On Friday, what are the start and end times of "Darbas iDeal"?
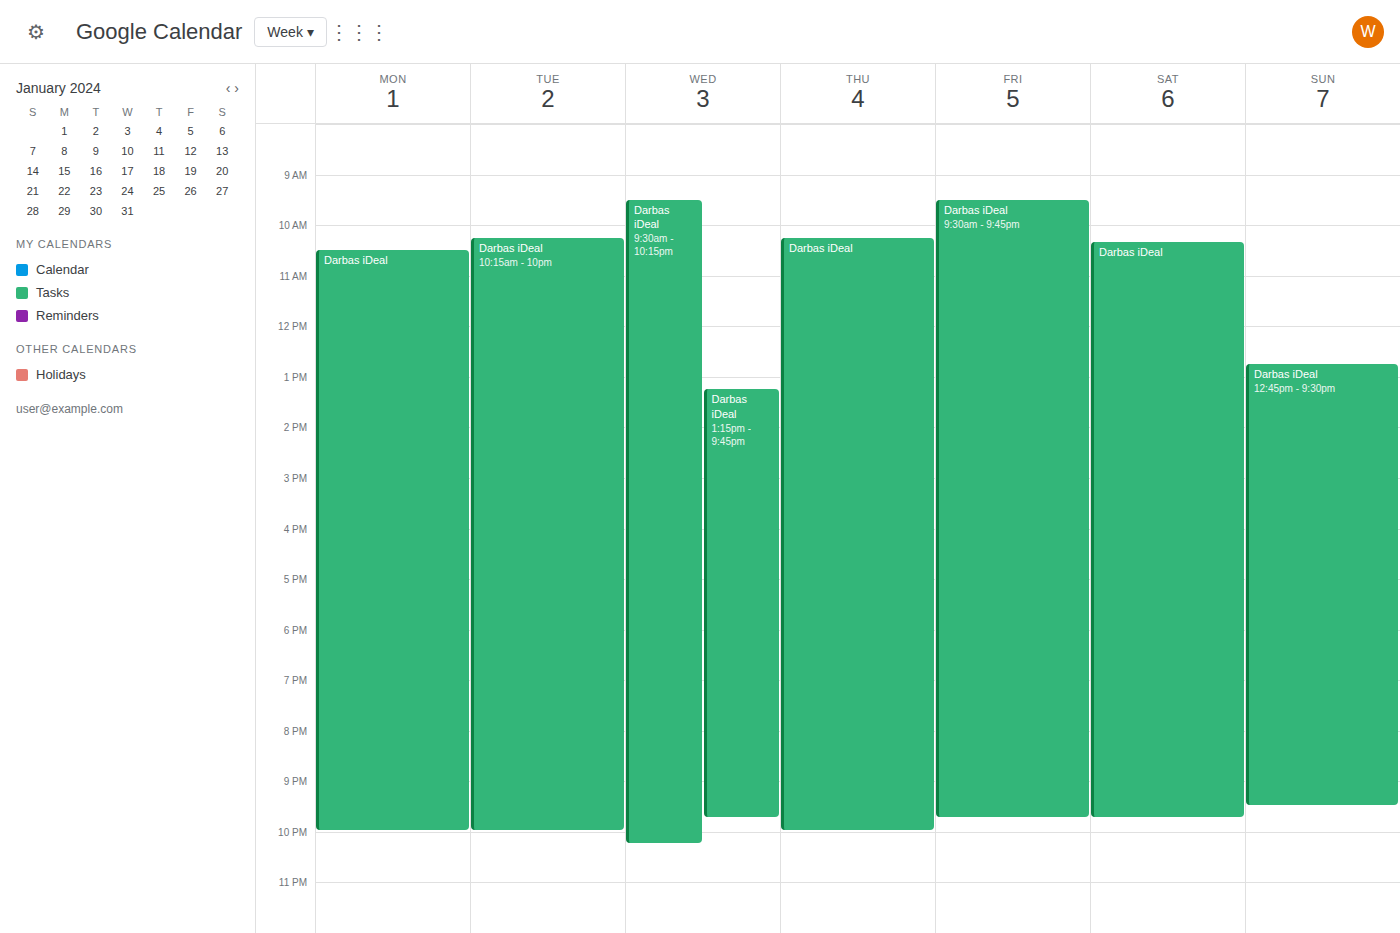
9:30 AM to 9:45 PM